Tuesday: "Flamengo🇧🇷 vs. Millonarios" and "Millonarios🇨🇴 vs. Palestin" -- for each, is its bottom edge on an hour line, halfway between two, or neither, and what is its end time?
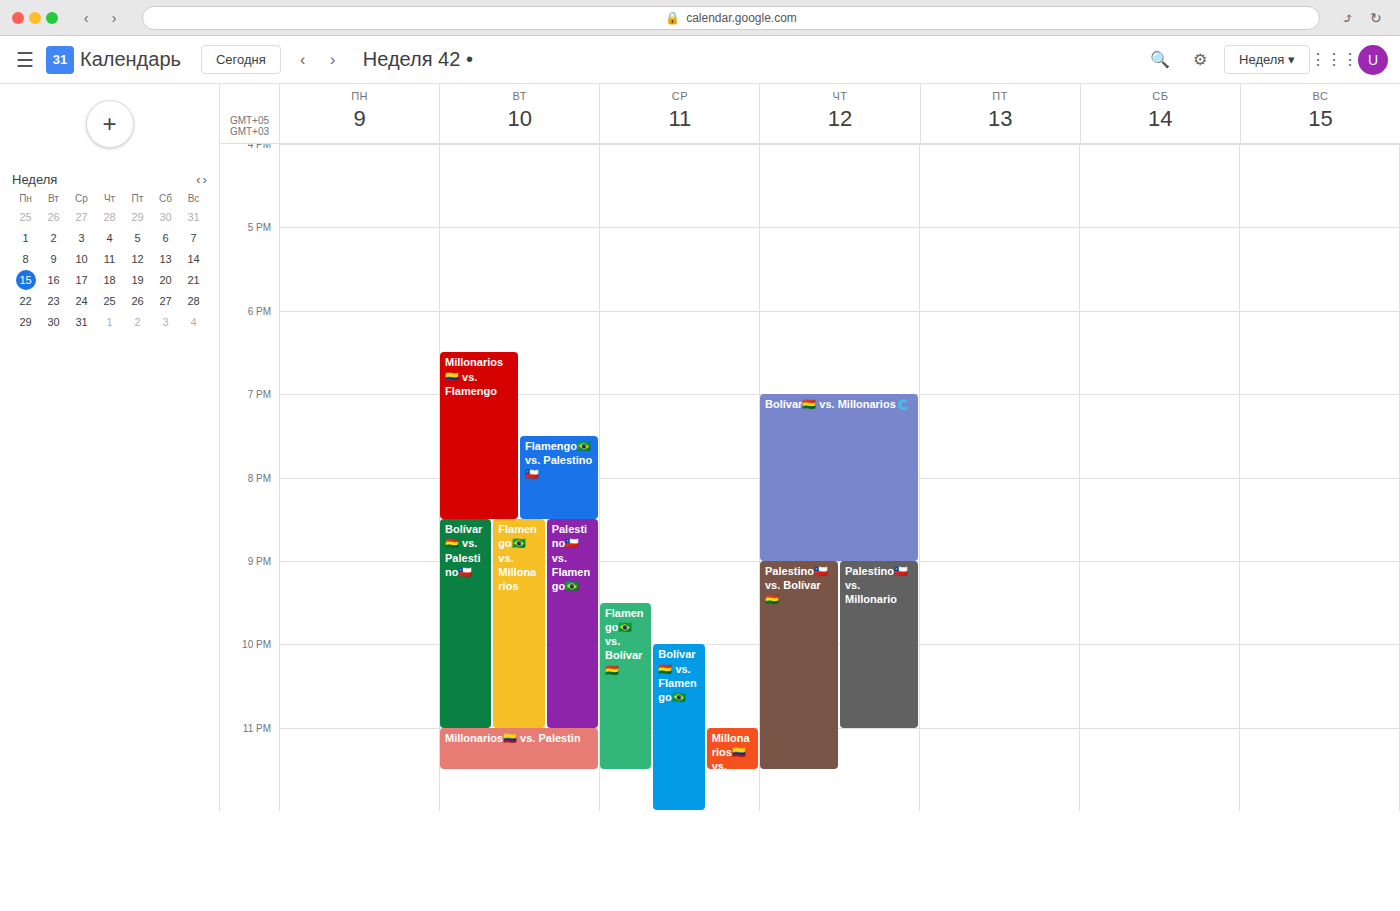
"Flamengo🇧🇷 vs. Millonarios": 11:00 PM, exactly on the 11 PM line. "Millonarios🇨🇴 vs. Palestin": 11:30 PM, halfway between the 11 PM and 12 AM lines.